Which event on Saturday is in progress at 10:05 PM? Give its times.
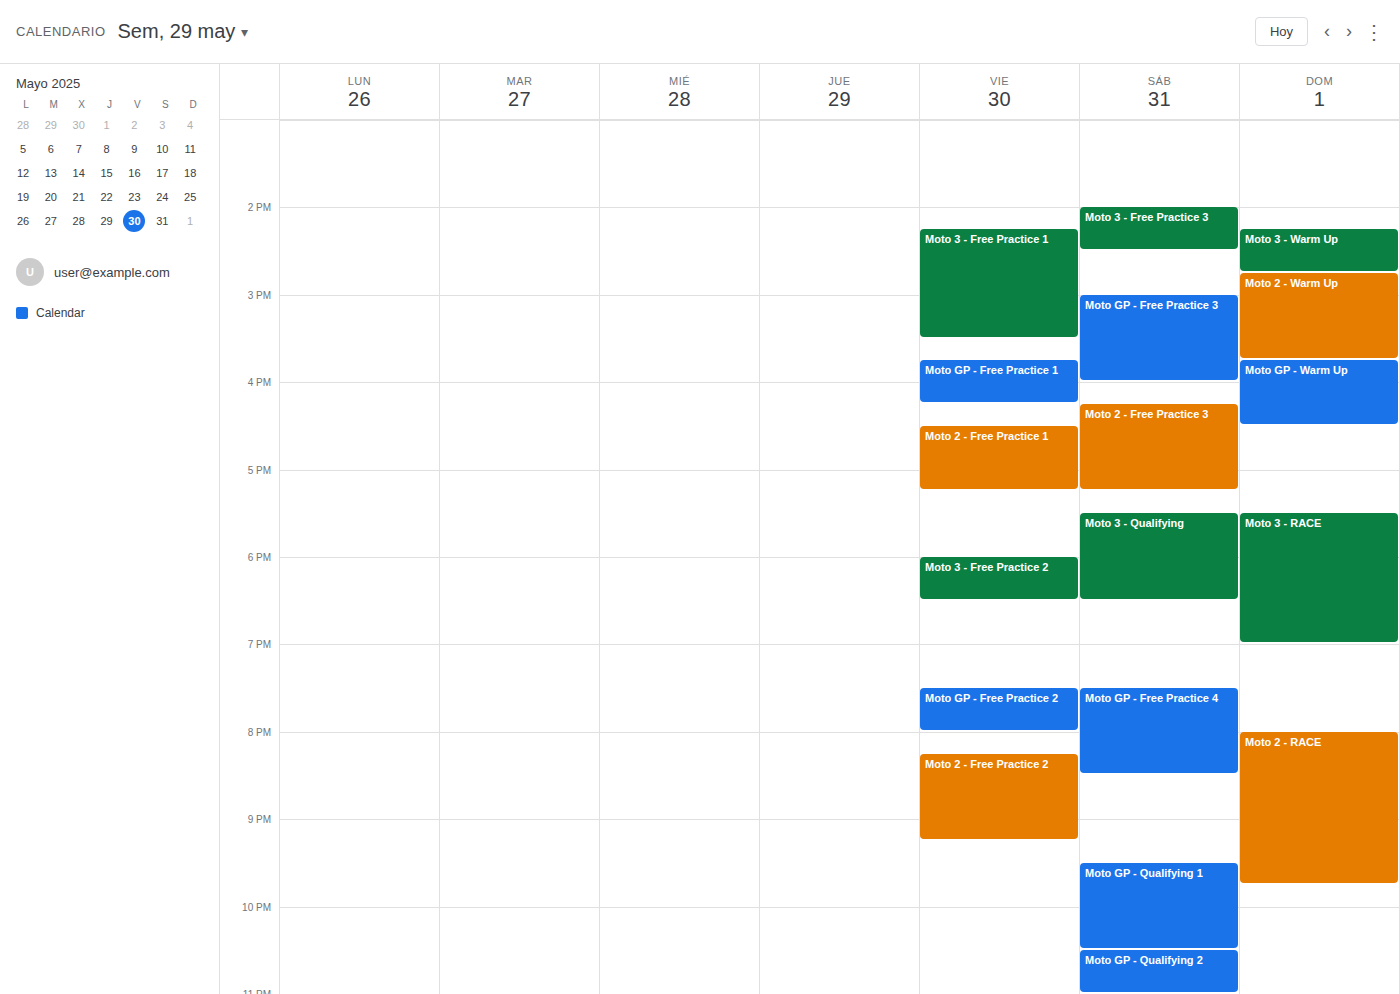
"Moto GP - Qualifying 1", 9:30 PM to 10:30 PM